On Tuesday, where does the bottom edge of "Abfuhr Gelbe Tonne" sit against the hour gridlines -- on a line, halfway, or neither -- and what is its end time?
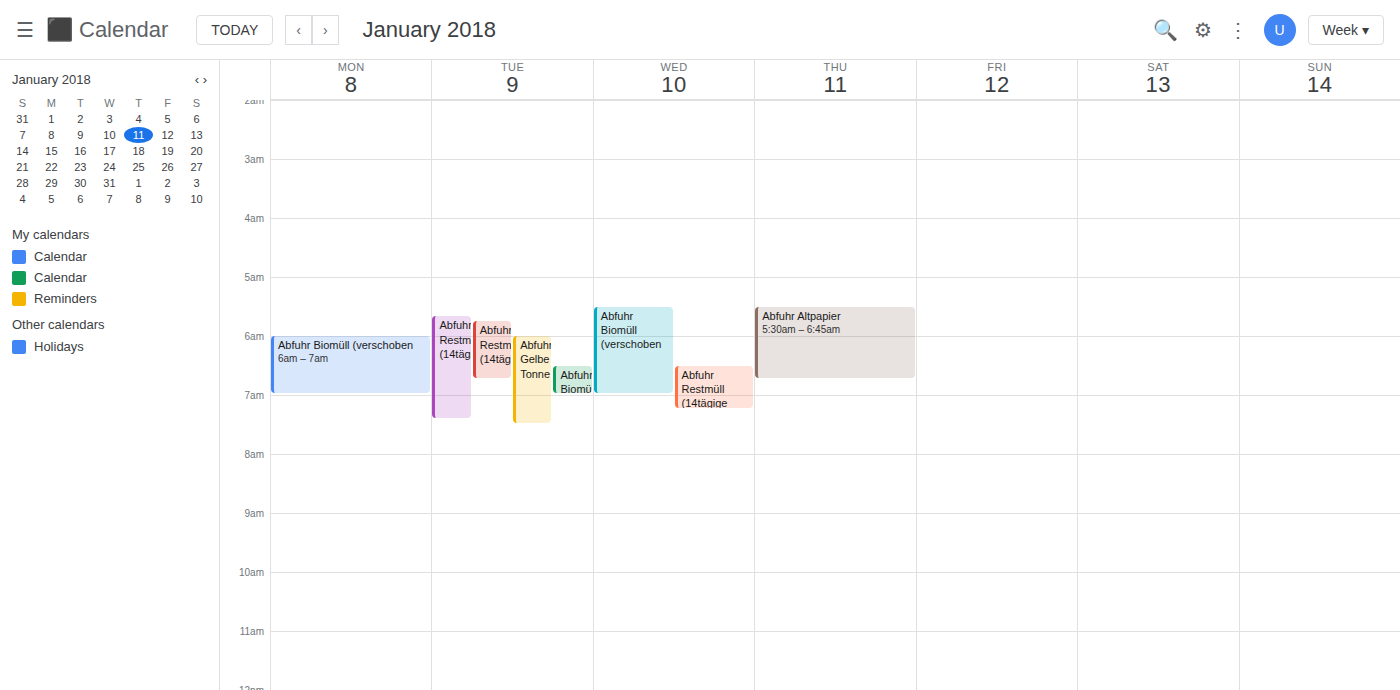
7:30 AM -- halfway between the 7 AM and 8 AM lines.